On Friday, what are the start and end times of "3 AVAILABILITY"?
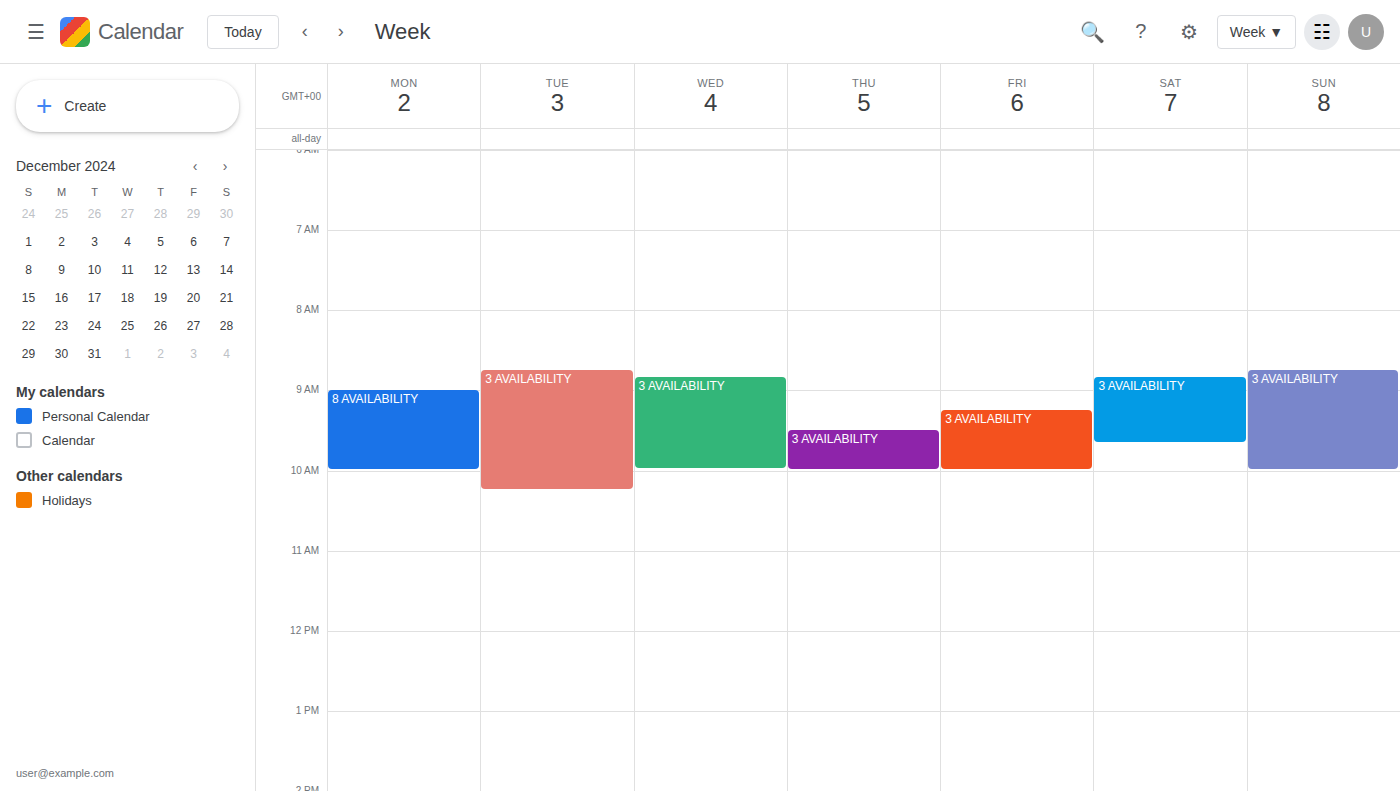
9:15 AM to 10:00 AM